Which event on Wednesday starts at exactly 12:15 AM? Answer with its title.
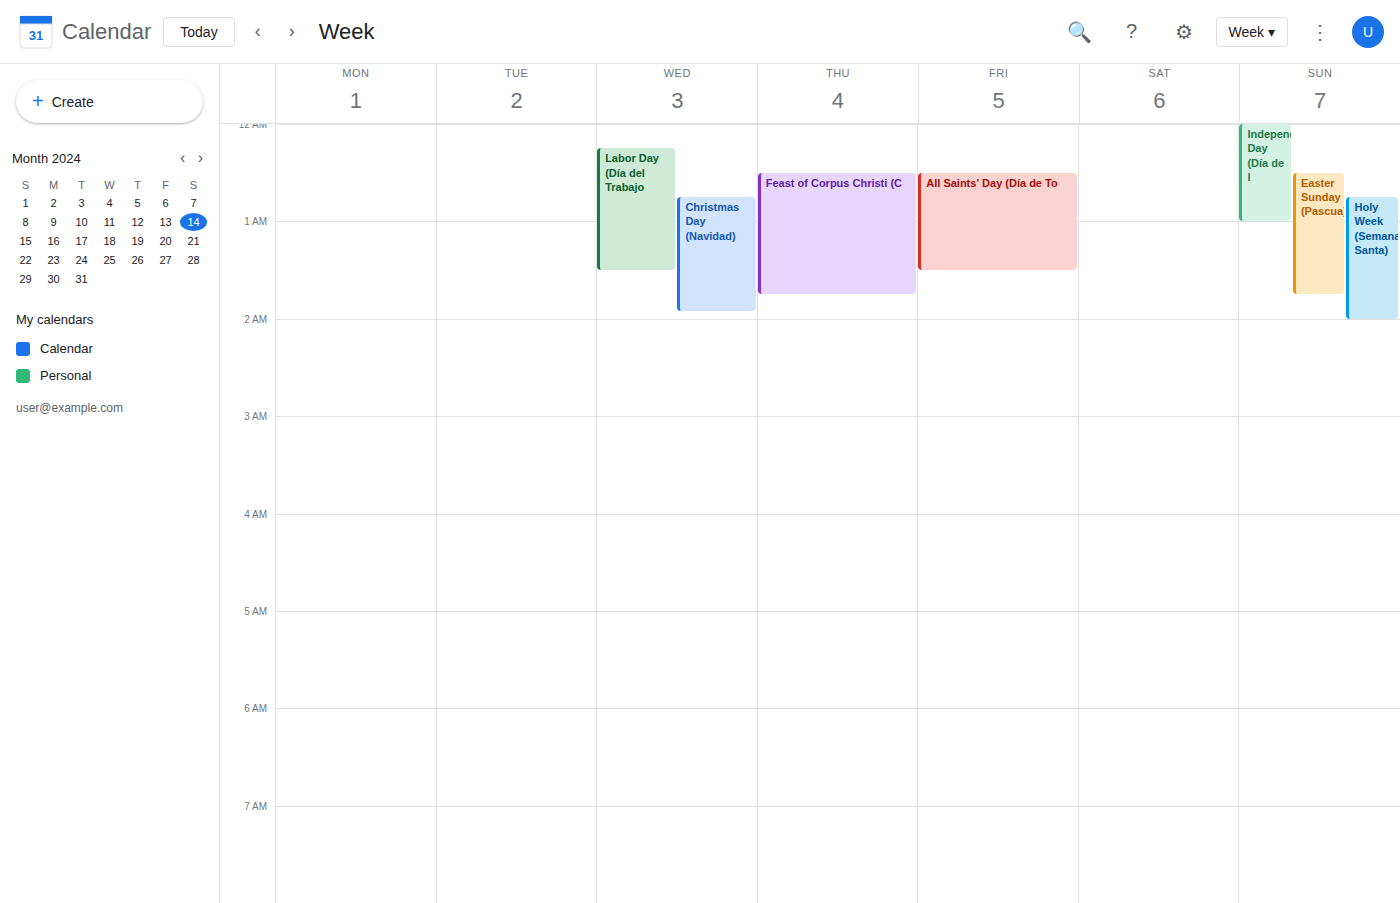
"Labor Day (Día del Trabajo"